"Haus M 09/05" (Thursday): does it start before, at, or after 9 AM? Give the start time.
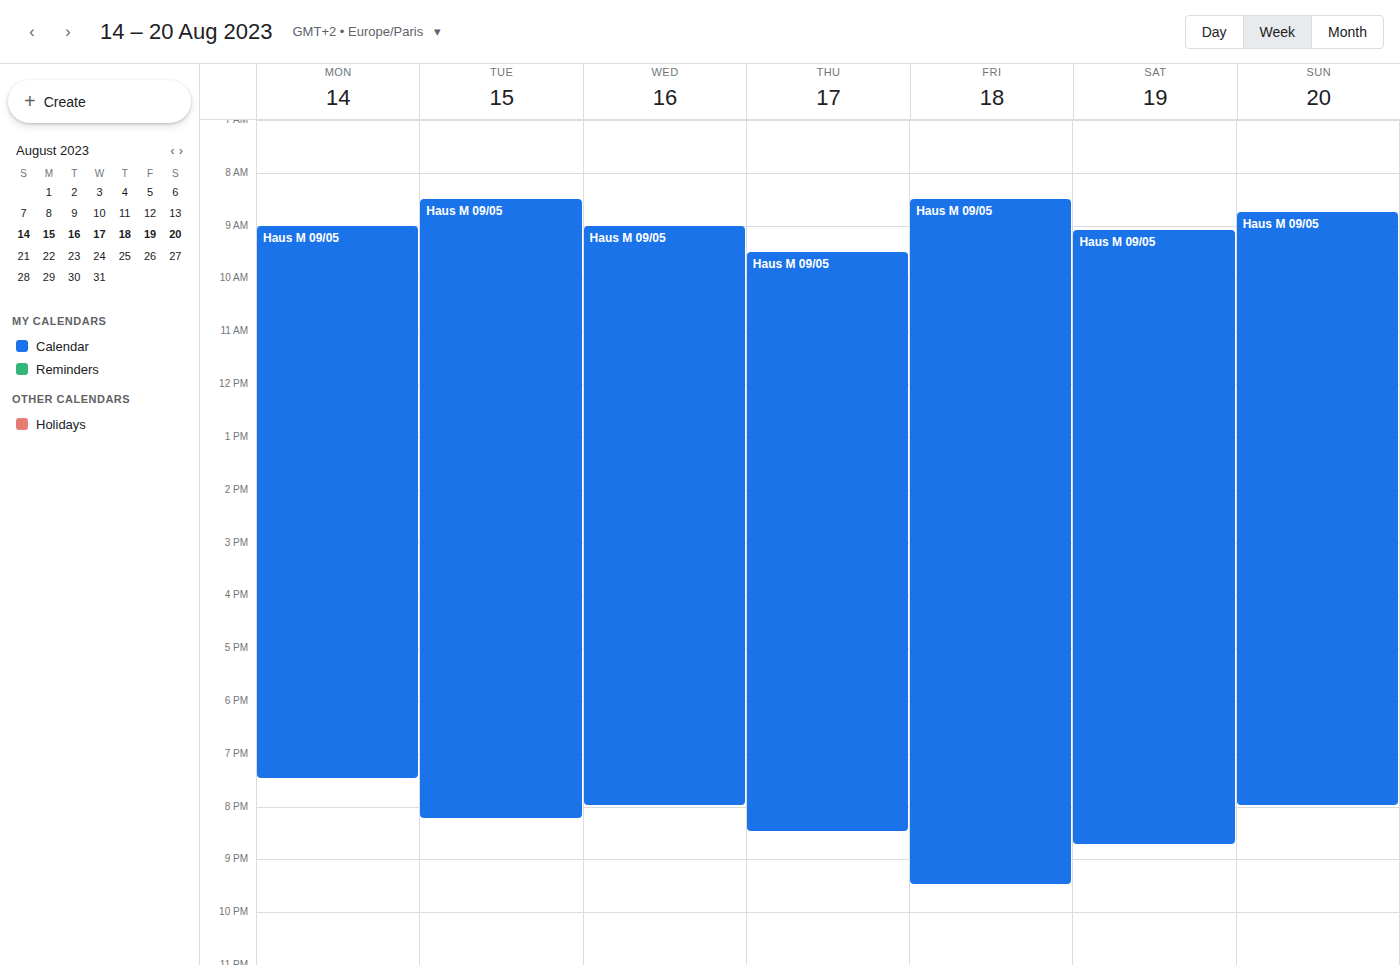
9:30 AM -- after 9 AM, 30 minutes below the 9 AM line.